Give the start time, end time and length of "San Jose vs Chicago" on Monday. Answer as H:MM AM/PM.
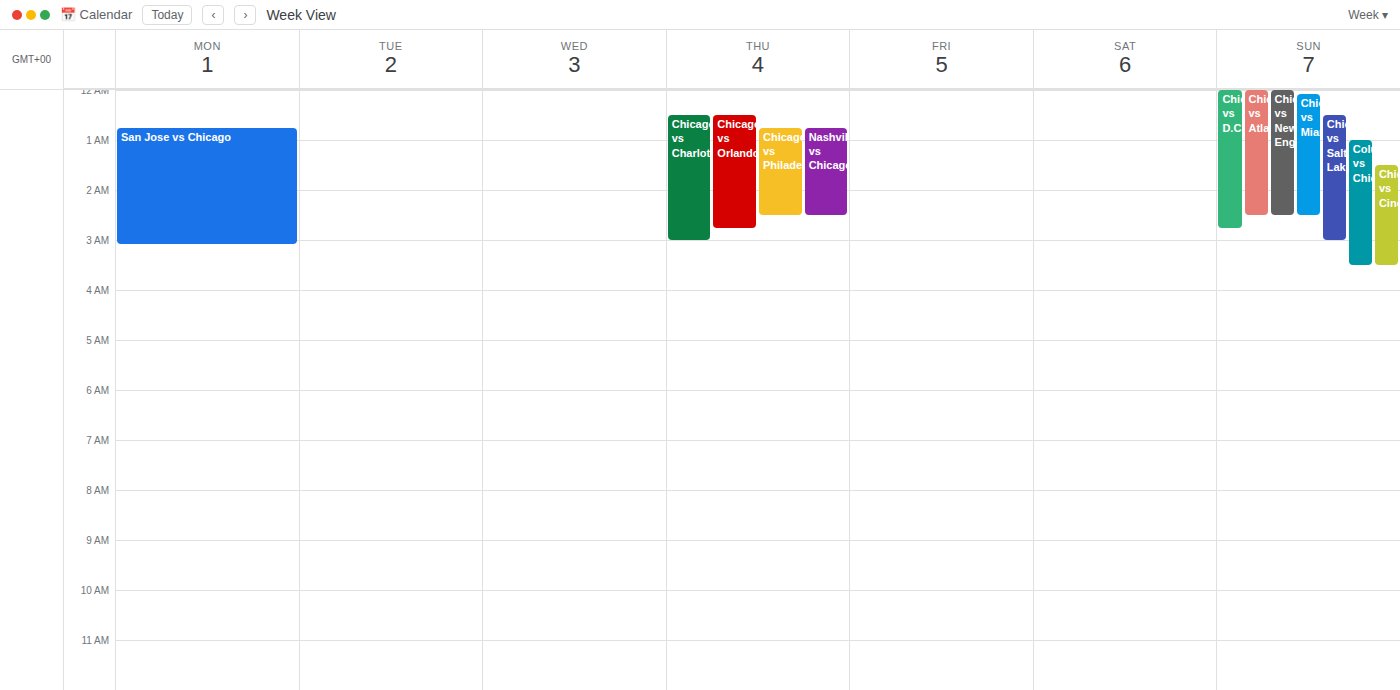
12:45 AM to 3:05 AM, 2 hours 20 minutes